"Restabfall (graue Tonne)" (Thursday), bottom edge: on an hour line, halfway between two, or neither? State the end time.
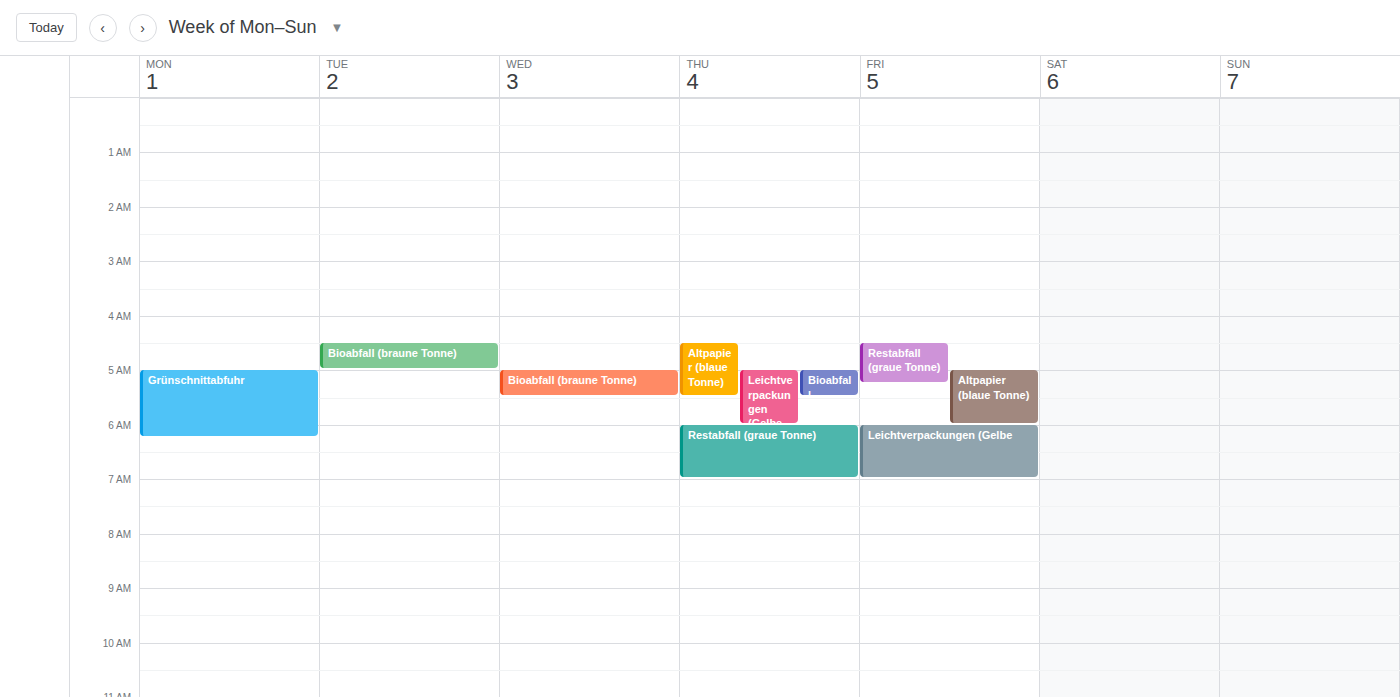
7:00 AM -- exactly on the 7 AM line.